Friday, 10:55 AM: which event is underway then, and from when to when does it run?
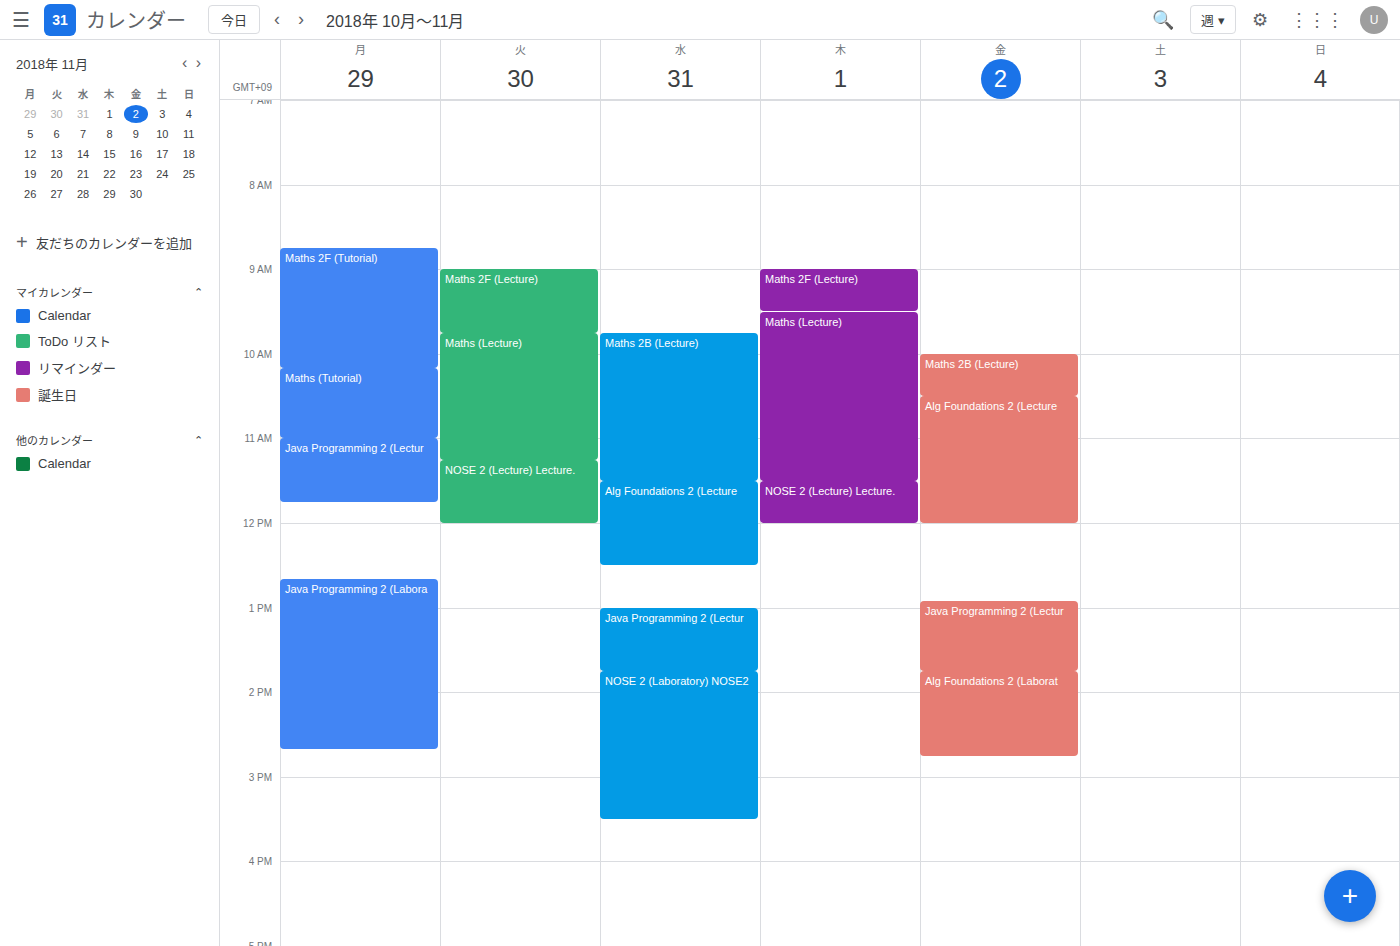
"Alg Foundations 2 (Lecture", 10:30 AM to 12:00 PM